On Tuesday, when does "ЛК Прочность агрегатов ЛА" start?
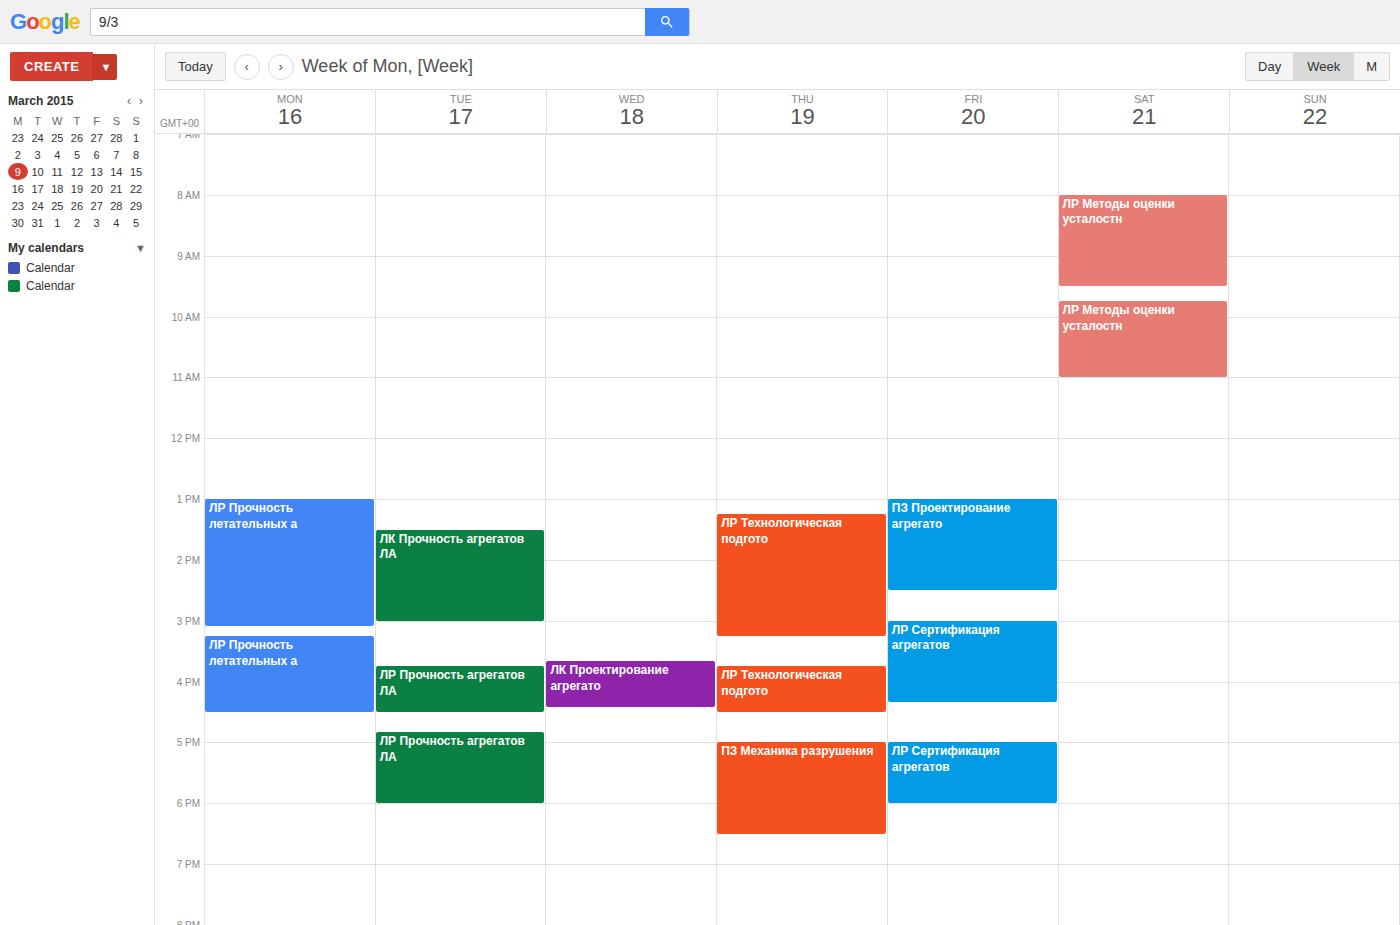
1:30 PM